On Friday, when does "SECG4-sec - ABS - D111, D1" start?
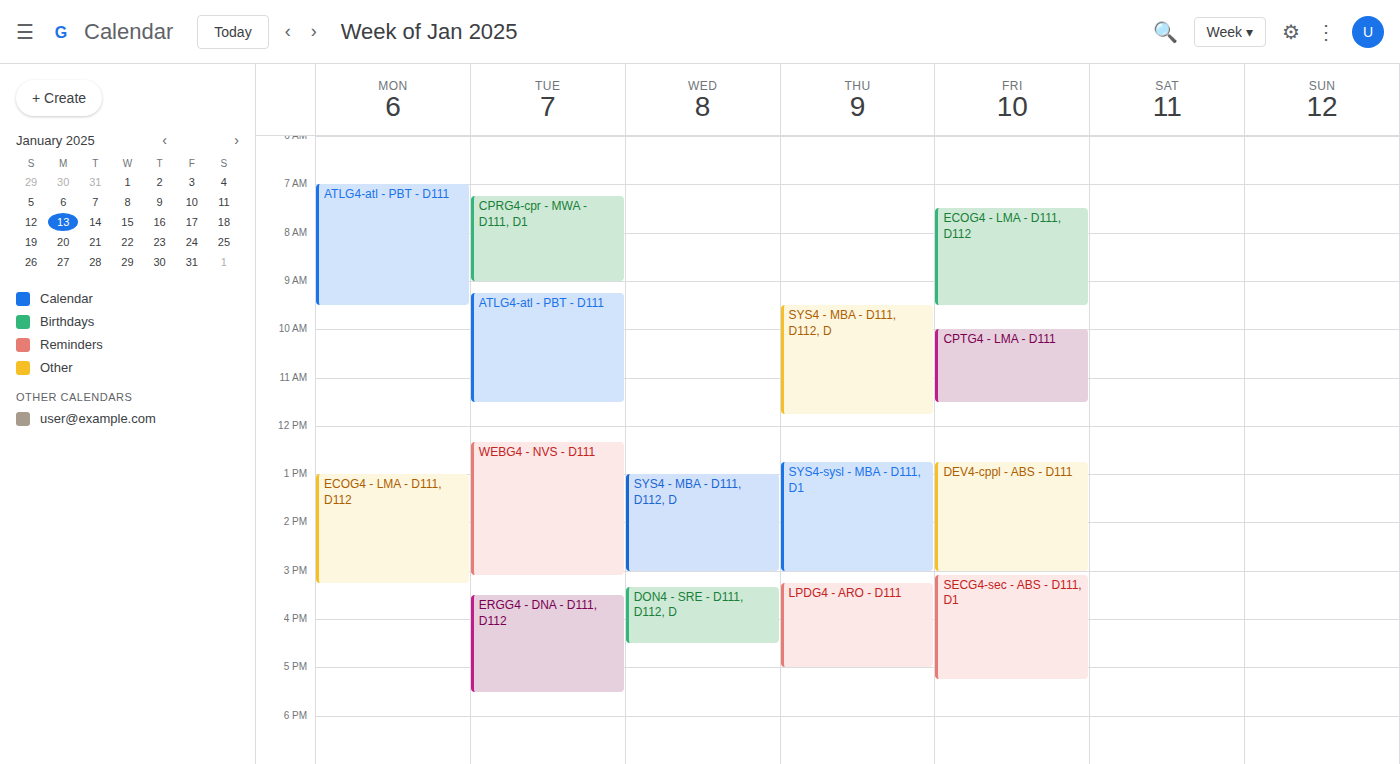
3:05 PM